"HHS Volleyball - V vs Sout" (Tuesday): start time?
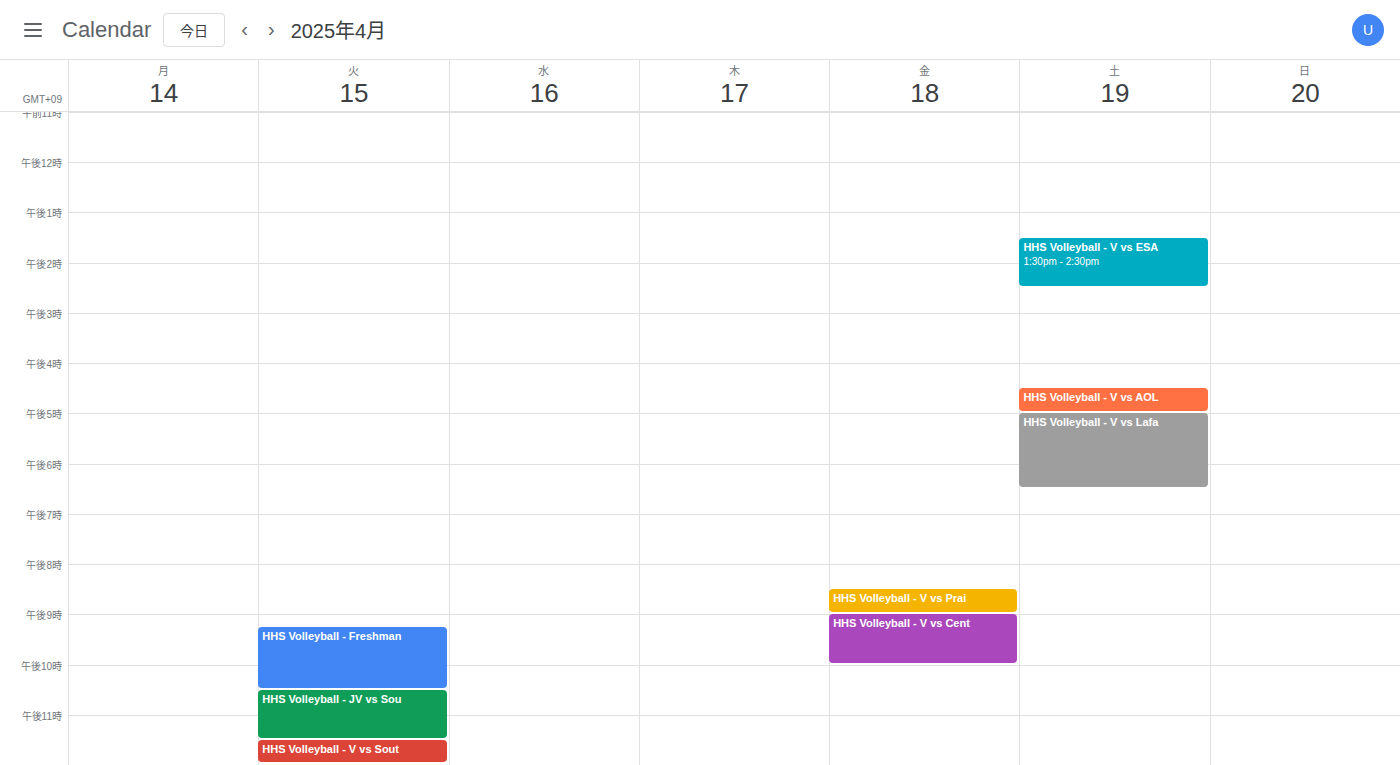
11:30 PM